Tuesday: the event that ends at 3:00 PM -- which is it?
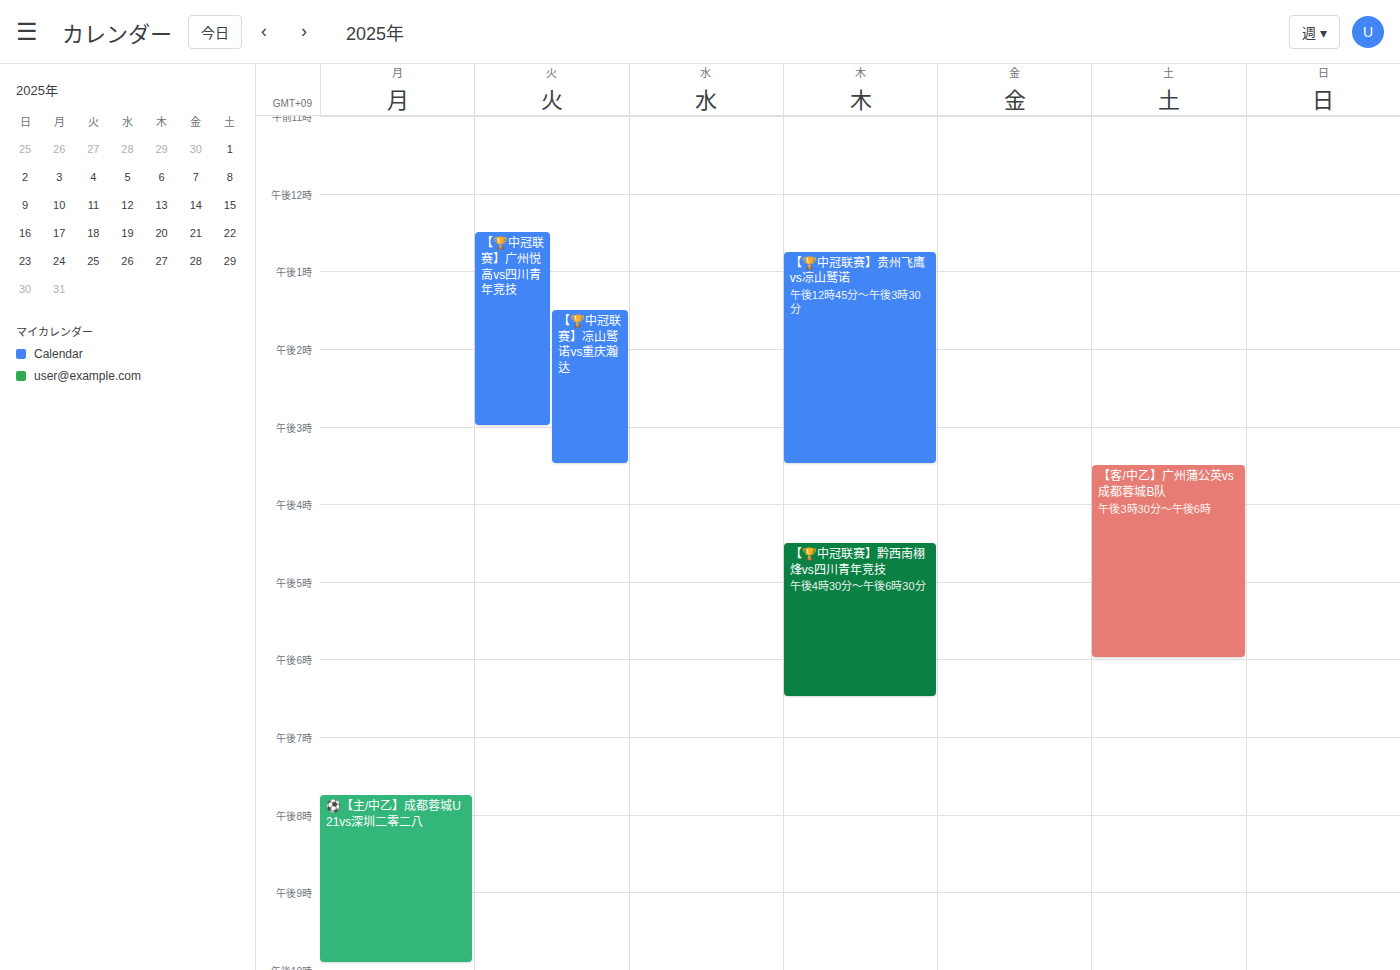
"【🏆中冠联赛】广州悦高vs四川青年竞技"